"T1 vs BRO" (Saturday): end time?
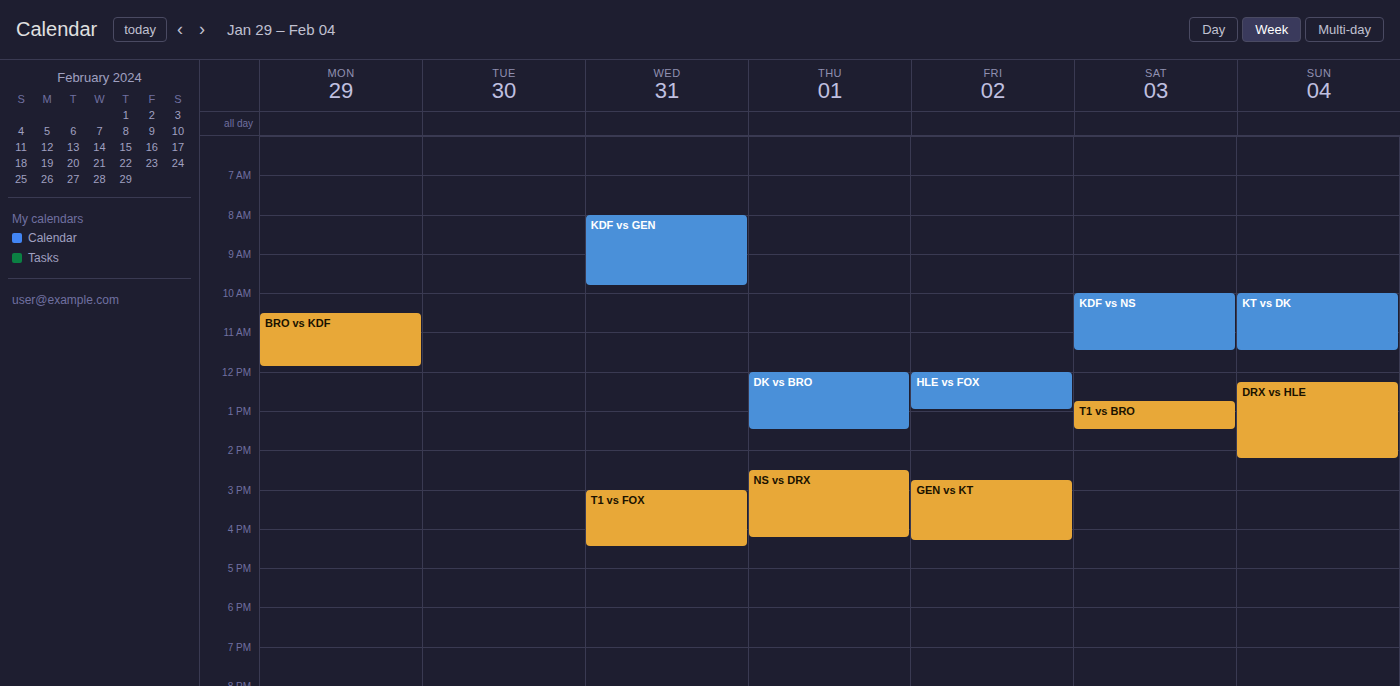
1:30 PM